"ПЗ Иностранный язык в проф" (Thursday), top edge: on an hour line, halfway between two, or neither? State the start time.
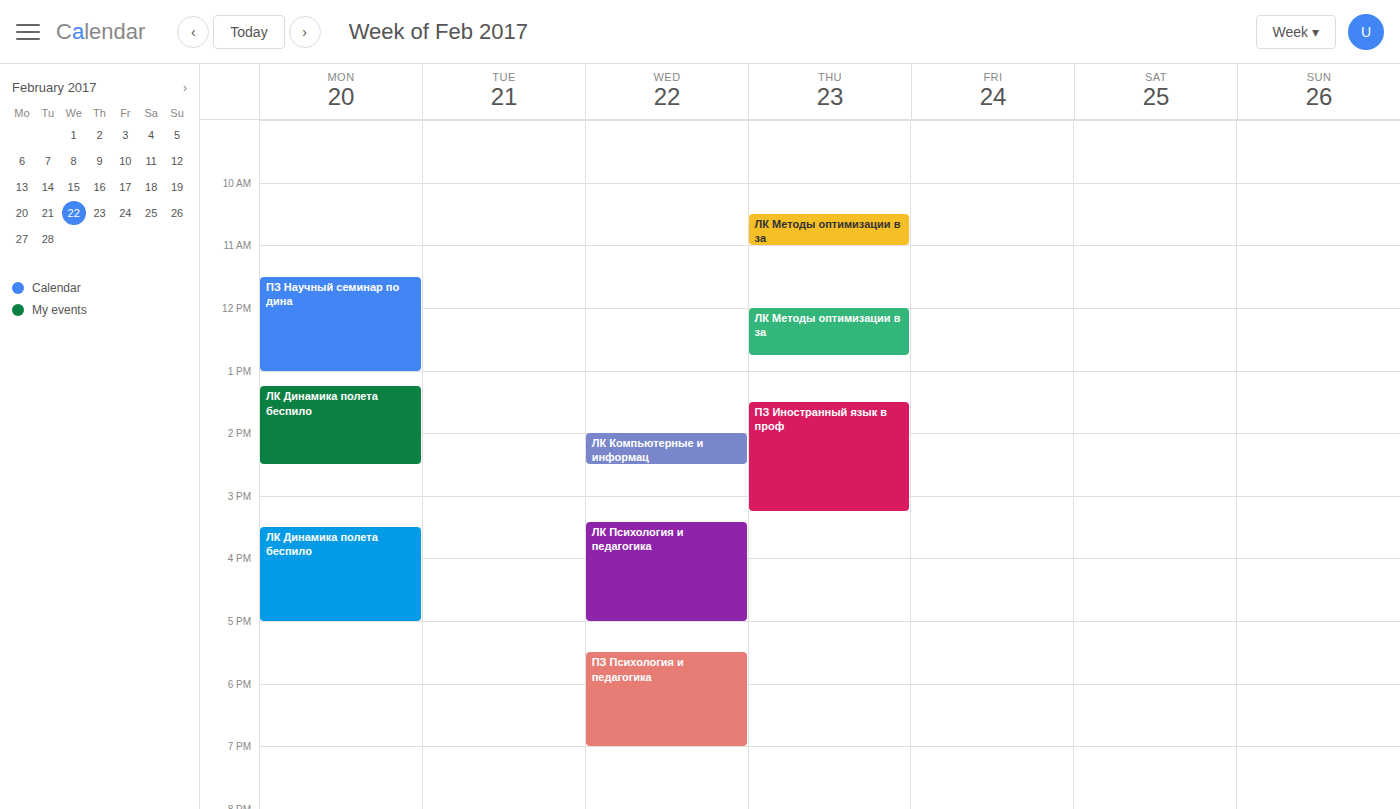
1:30 PM -- halfway between the 1 PM and 2 PM lines.